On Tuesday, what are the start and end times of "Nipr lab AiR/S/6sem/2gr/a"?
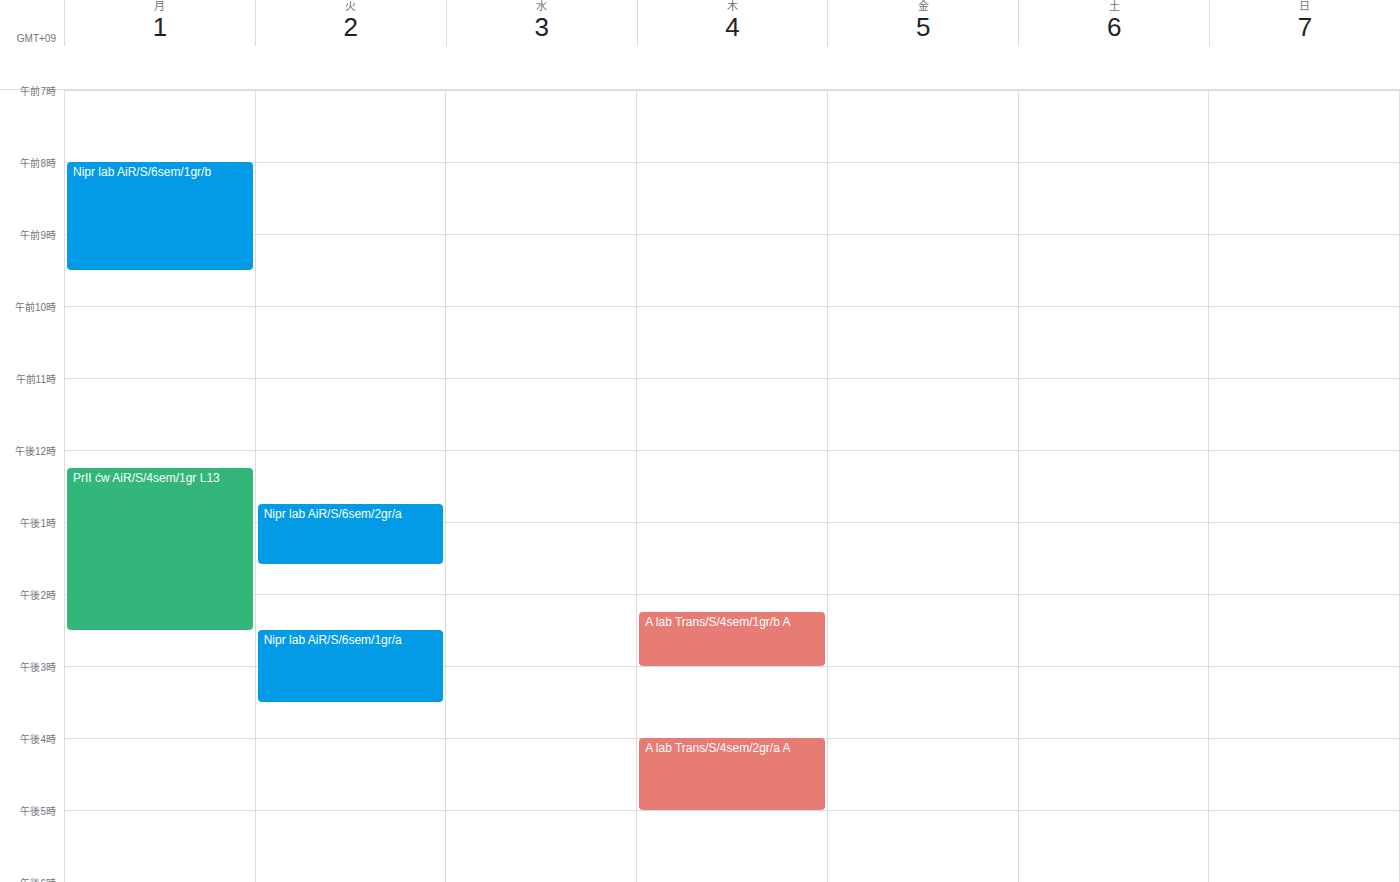
12:45 PM to 1:35 PM